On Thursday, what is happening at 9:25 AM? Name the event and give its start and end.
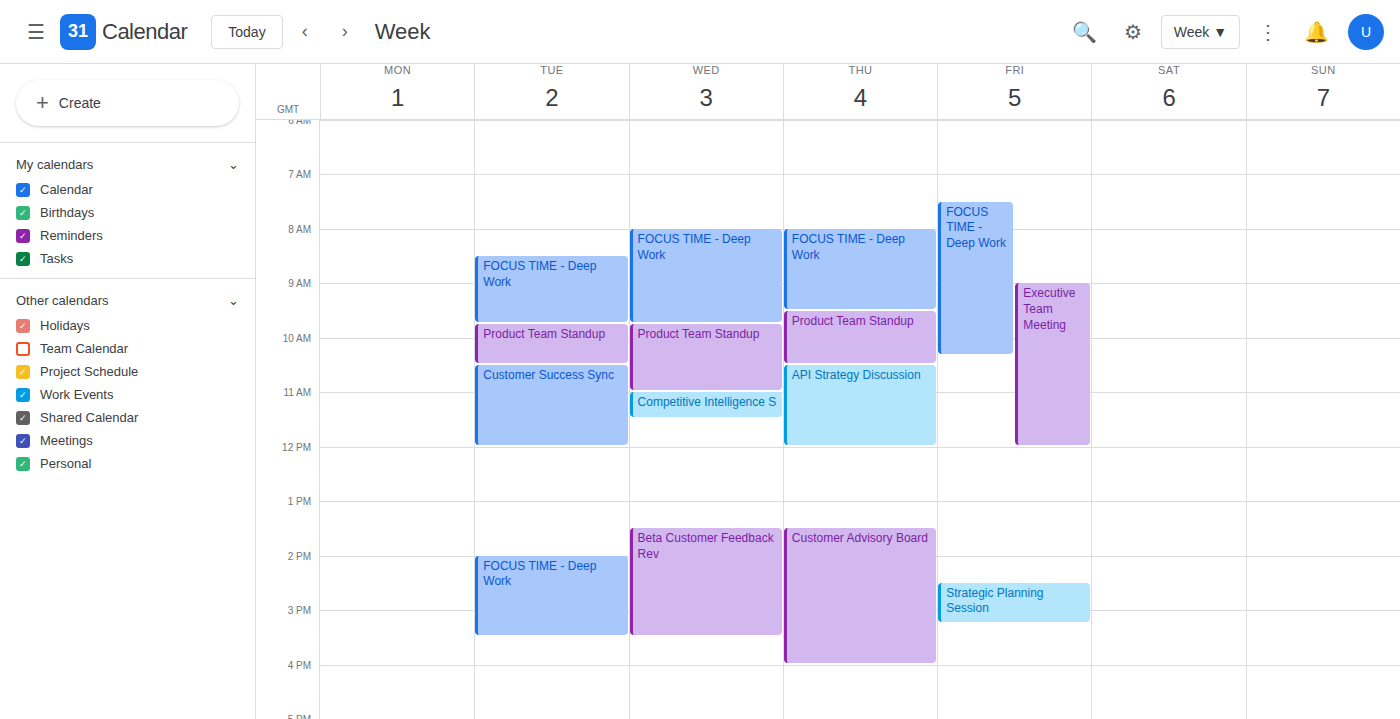
"FOCUS TIME - Deep Work", 8:00 AM to 9:30 AM